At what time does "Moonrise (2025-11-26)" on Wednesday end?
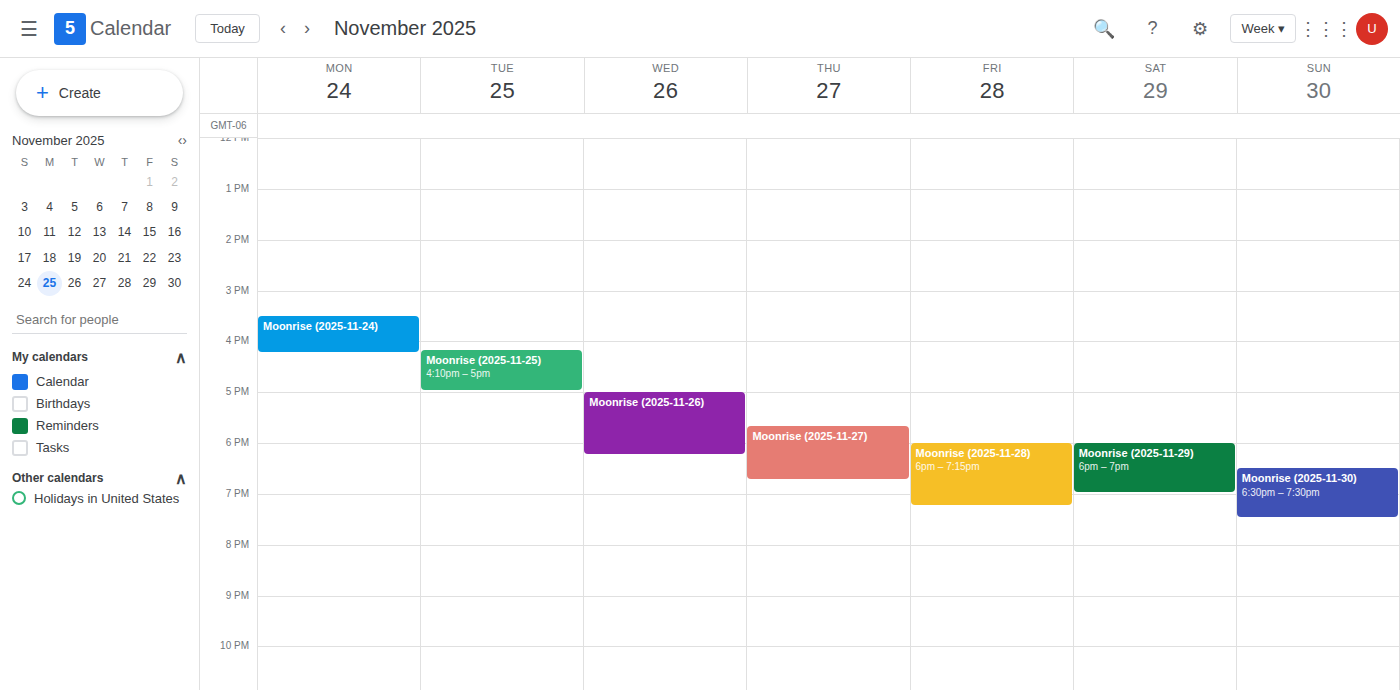
6:15 PM